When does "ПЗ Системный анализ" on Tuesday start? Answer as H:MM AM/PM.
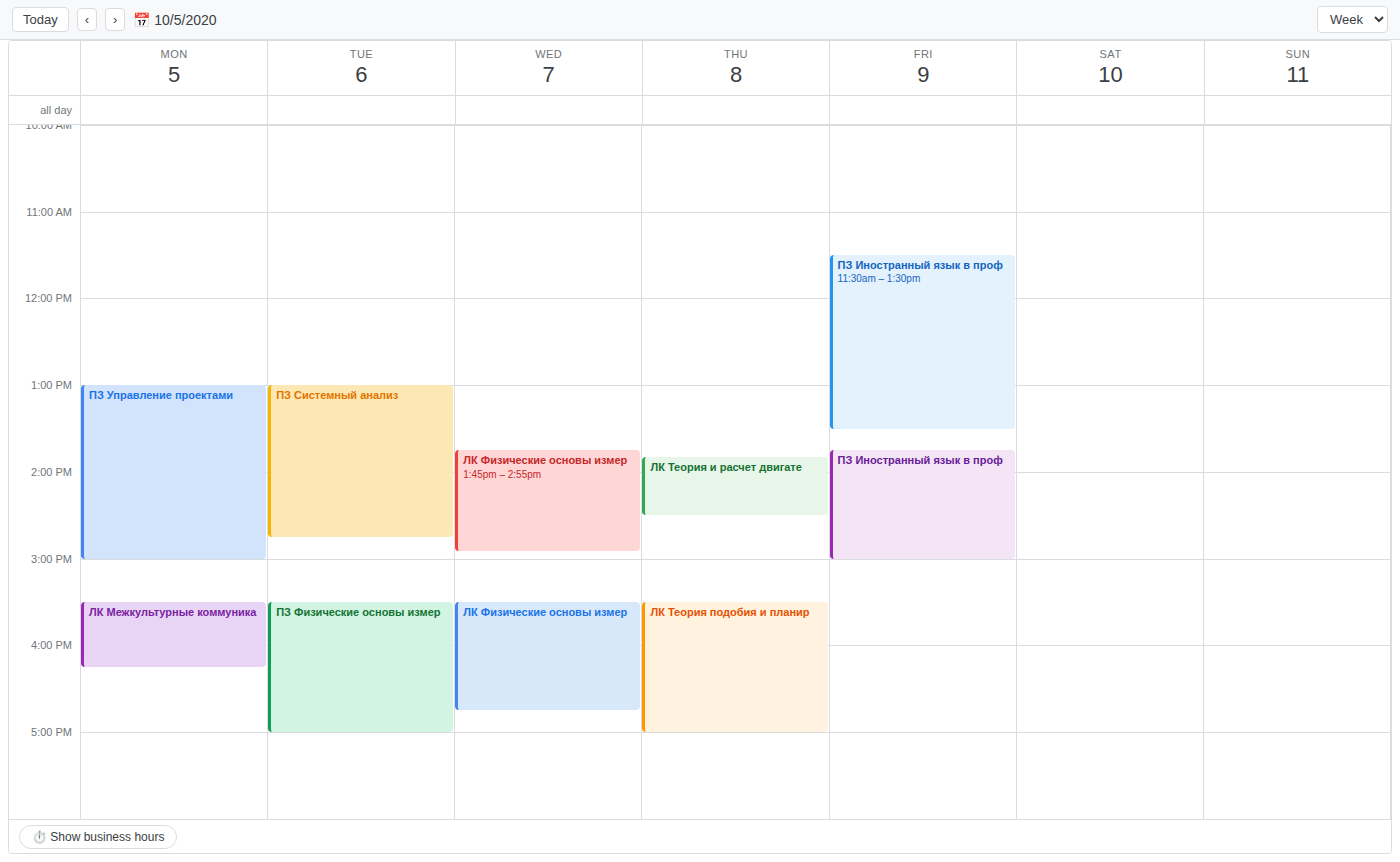
1:00 PM